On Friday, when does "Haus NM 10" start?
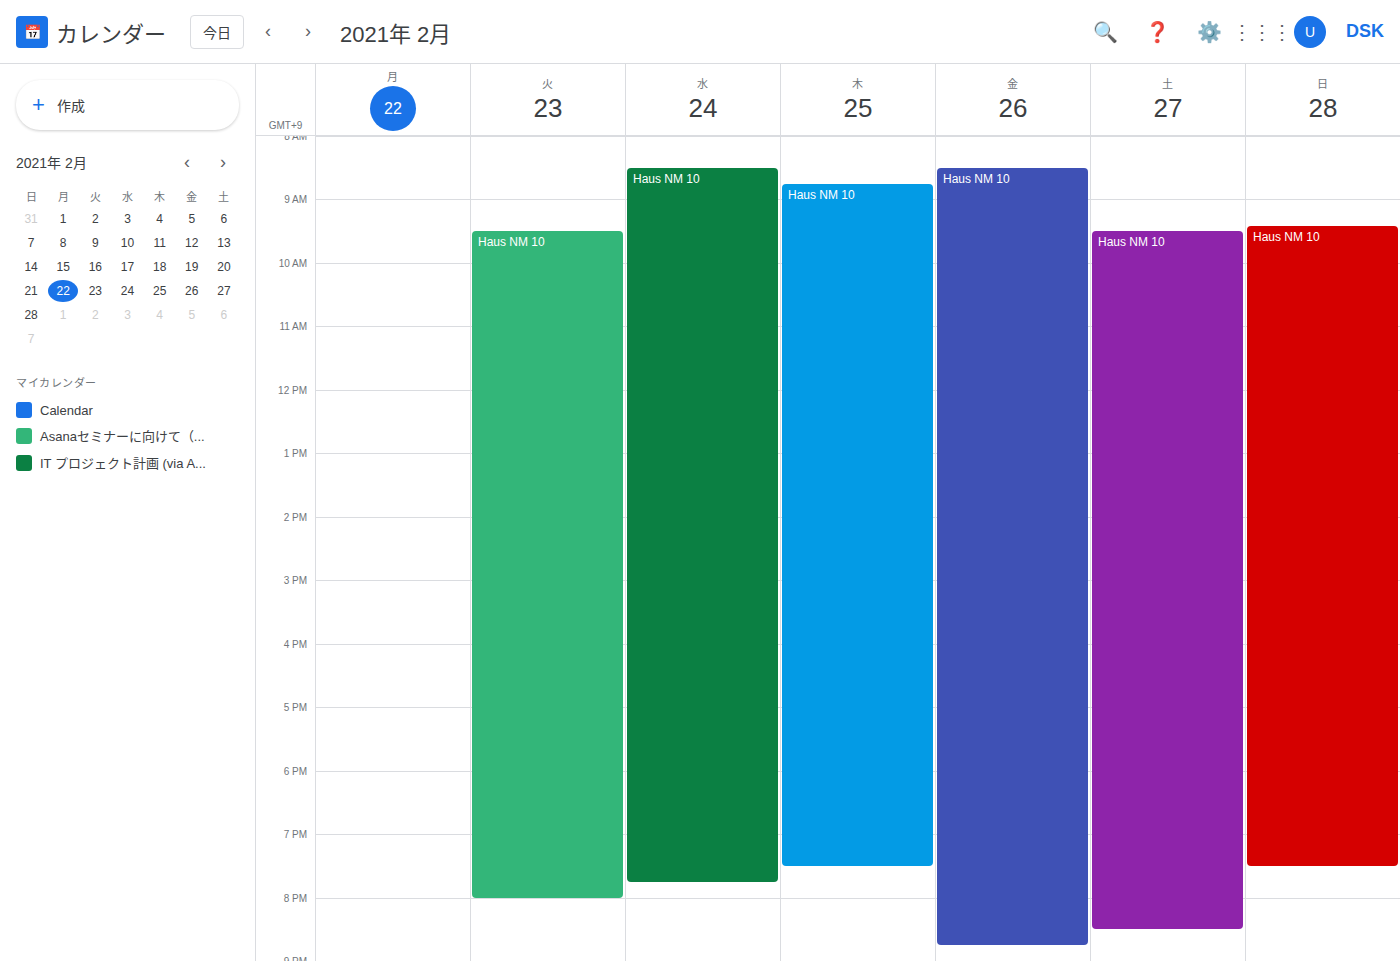
8:30 AM